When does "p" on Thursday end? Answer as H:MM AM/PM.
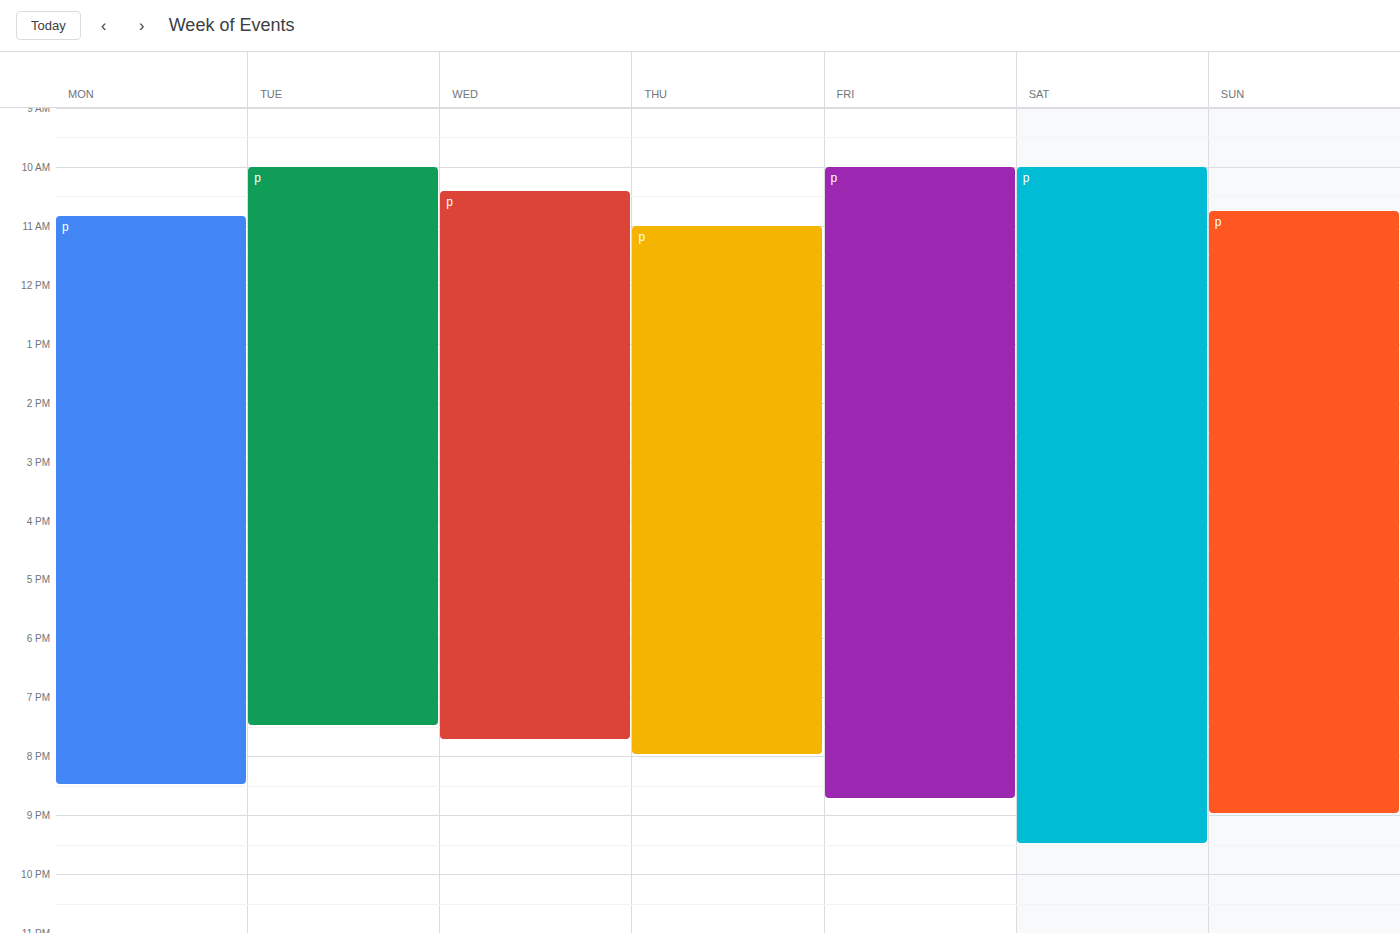
8:00 PM